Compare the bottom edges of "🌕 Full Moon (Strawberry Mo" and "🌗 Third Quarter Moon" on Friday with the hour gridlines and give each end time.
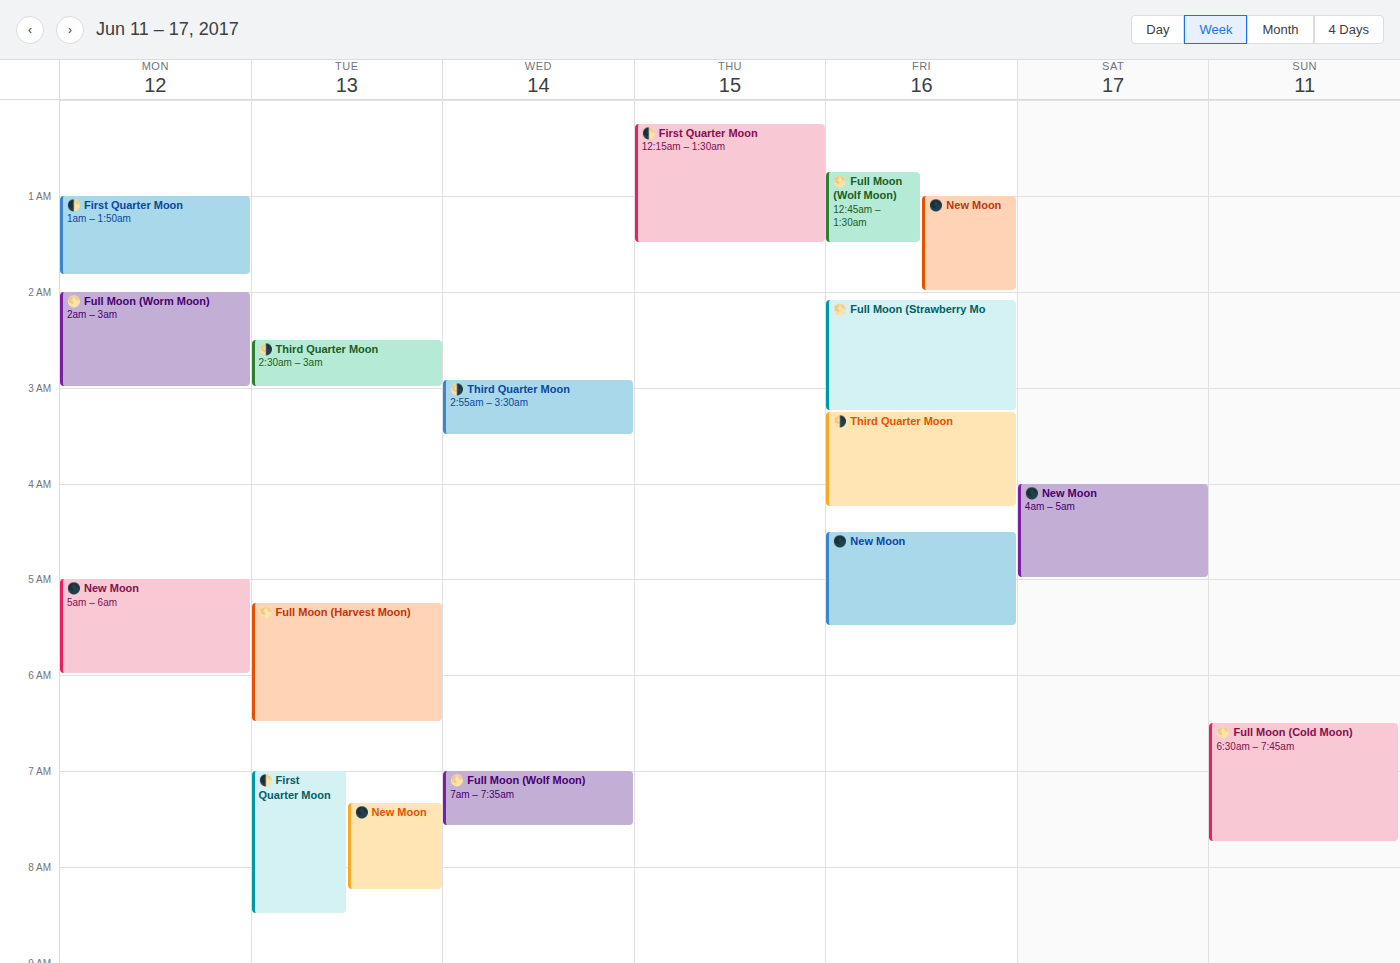
"🌕 Full Moon (Strawberry Mo": 3:15 AM, neither: a quarter of the way from the 3 AM line to the 4 AM line. "🌗 Third Quarter Moon": 4:15 AM, neither: a quarter of the way from the 4 AM line to the 5 AM line.